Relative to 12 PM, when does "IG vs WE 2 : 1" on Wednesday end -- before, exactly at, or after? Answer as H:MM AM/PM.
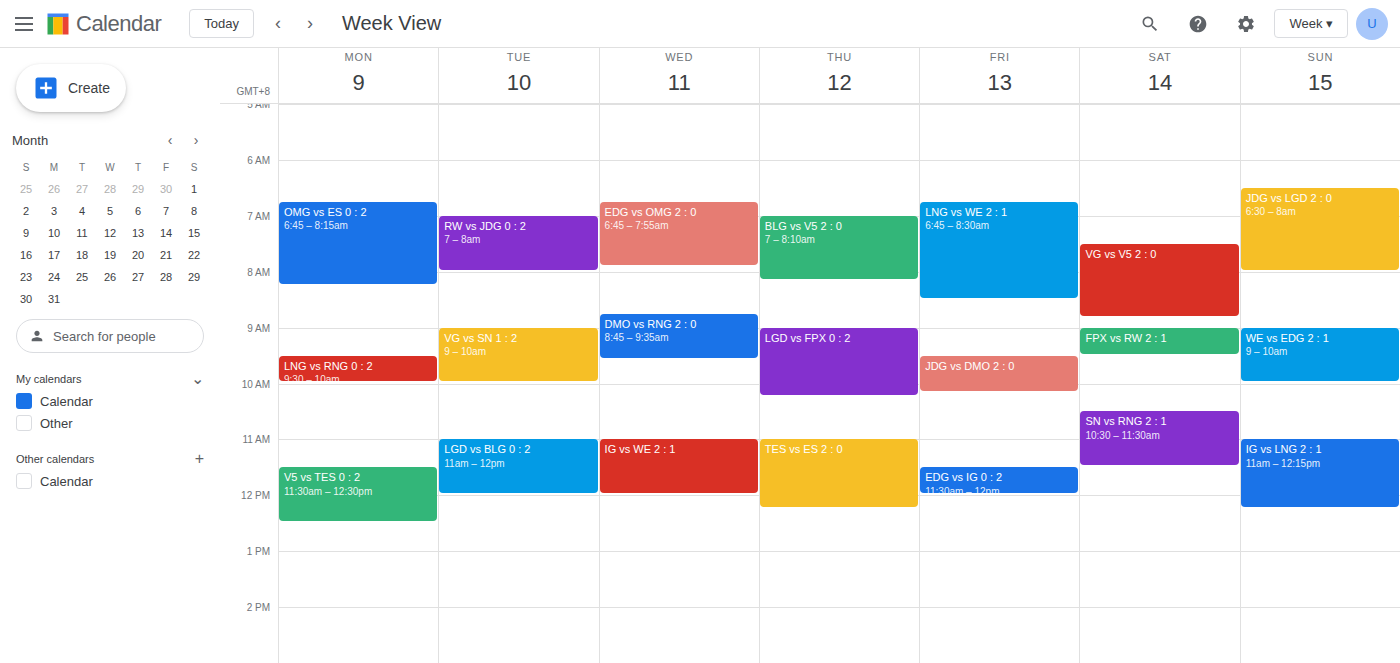
12:00 PM -- exactly at 12 PM, on the 12 PM line.